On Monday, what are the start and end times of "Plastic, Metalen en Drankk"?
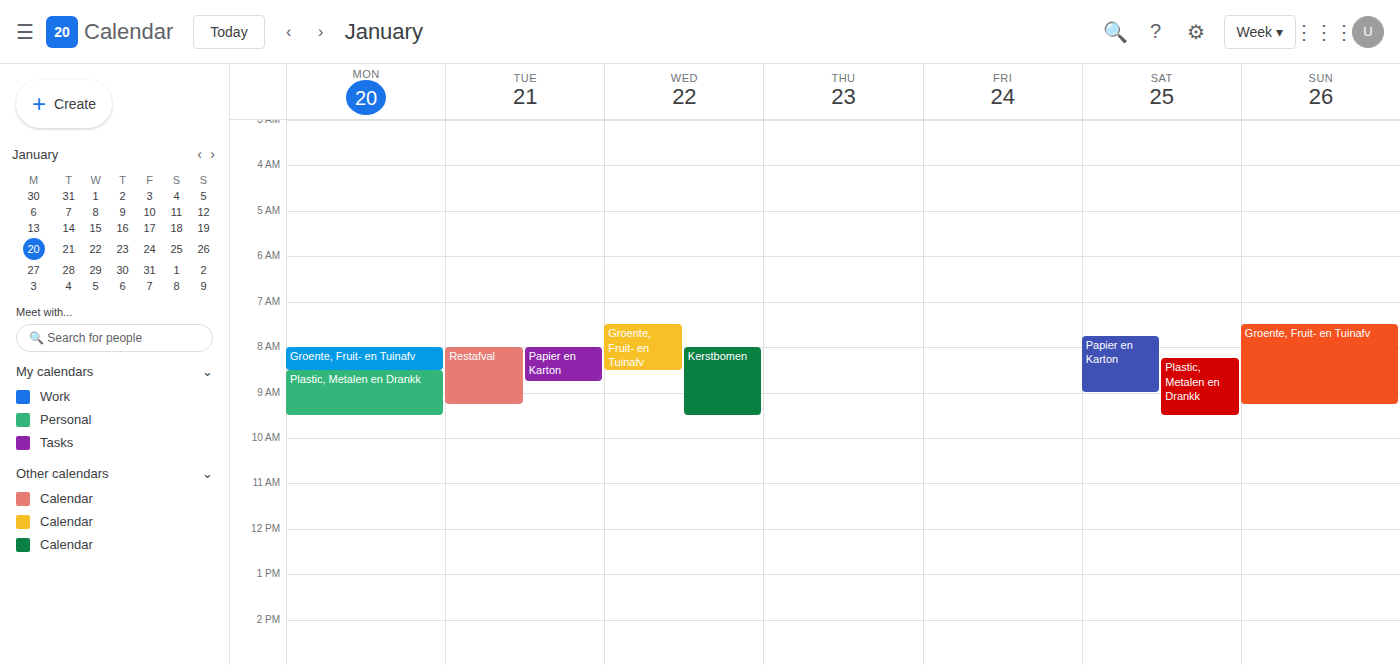
8:30 AM to 9:30 AM